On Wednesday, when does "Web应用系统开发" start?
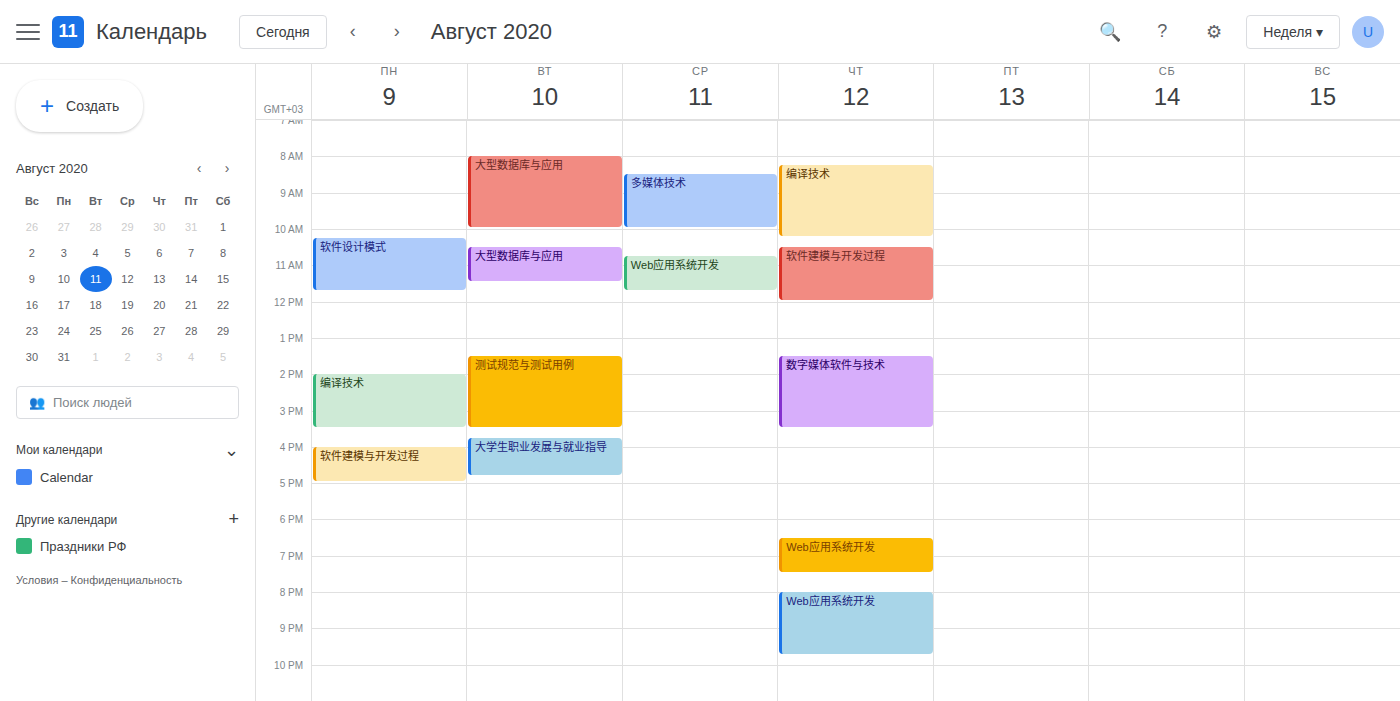
10:45 AM